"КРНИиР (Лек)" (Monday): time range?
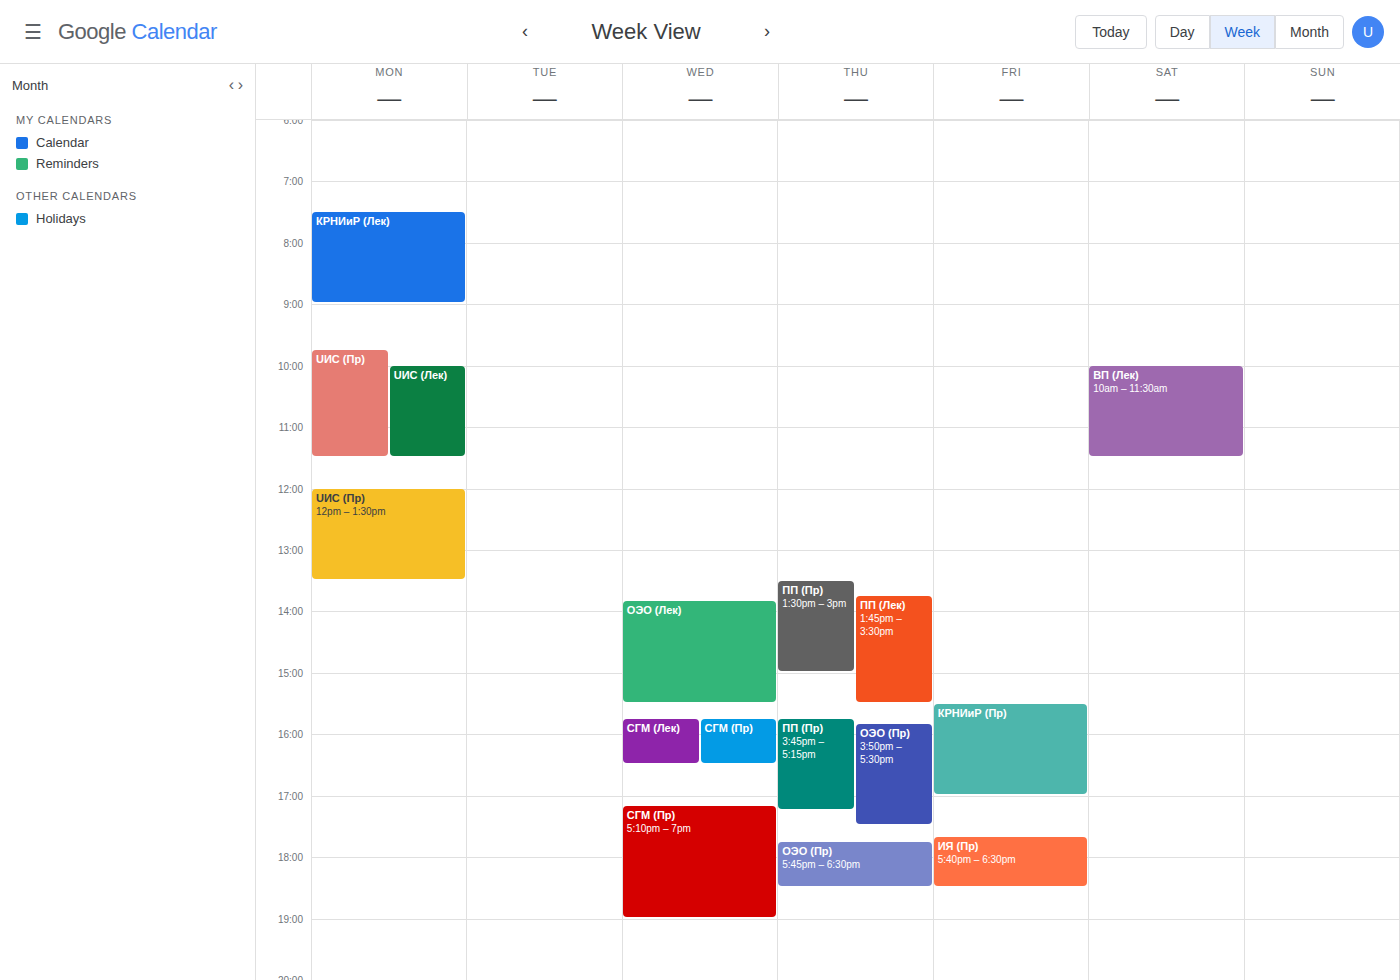
7:30 AM to 9:00 AM